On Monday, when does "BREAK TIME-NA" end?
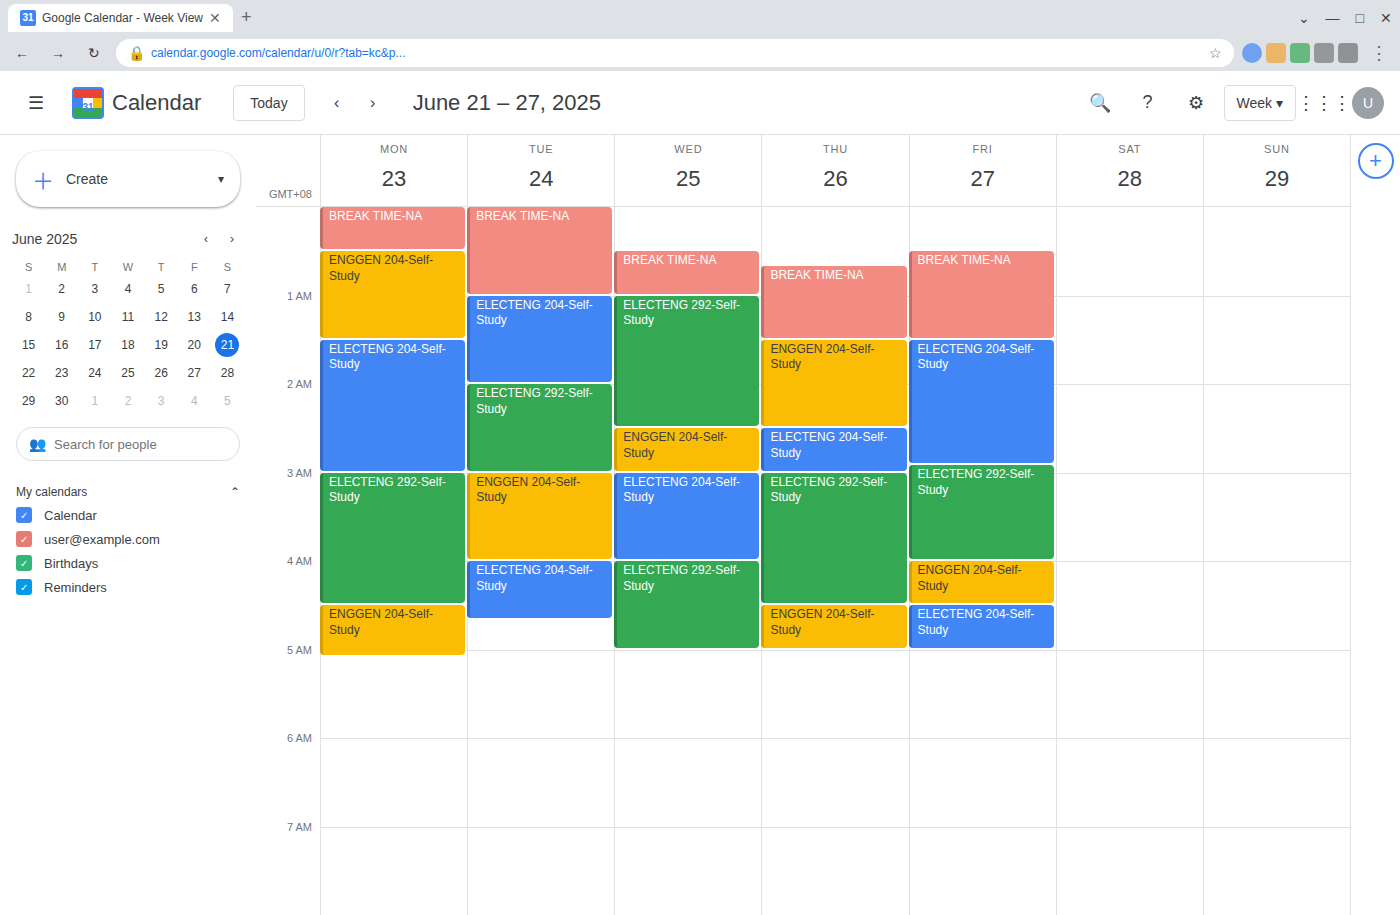
12:30 AM